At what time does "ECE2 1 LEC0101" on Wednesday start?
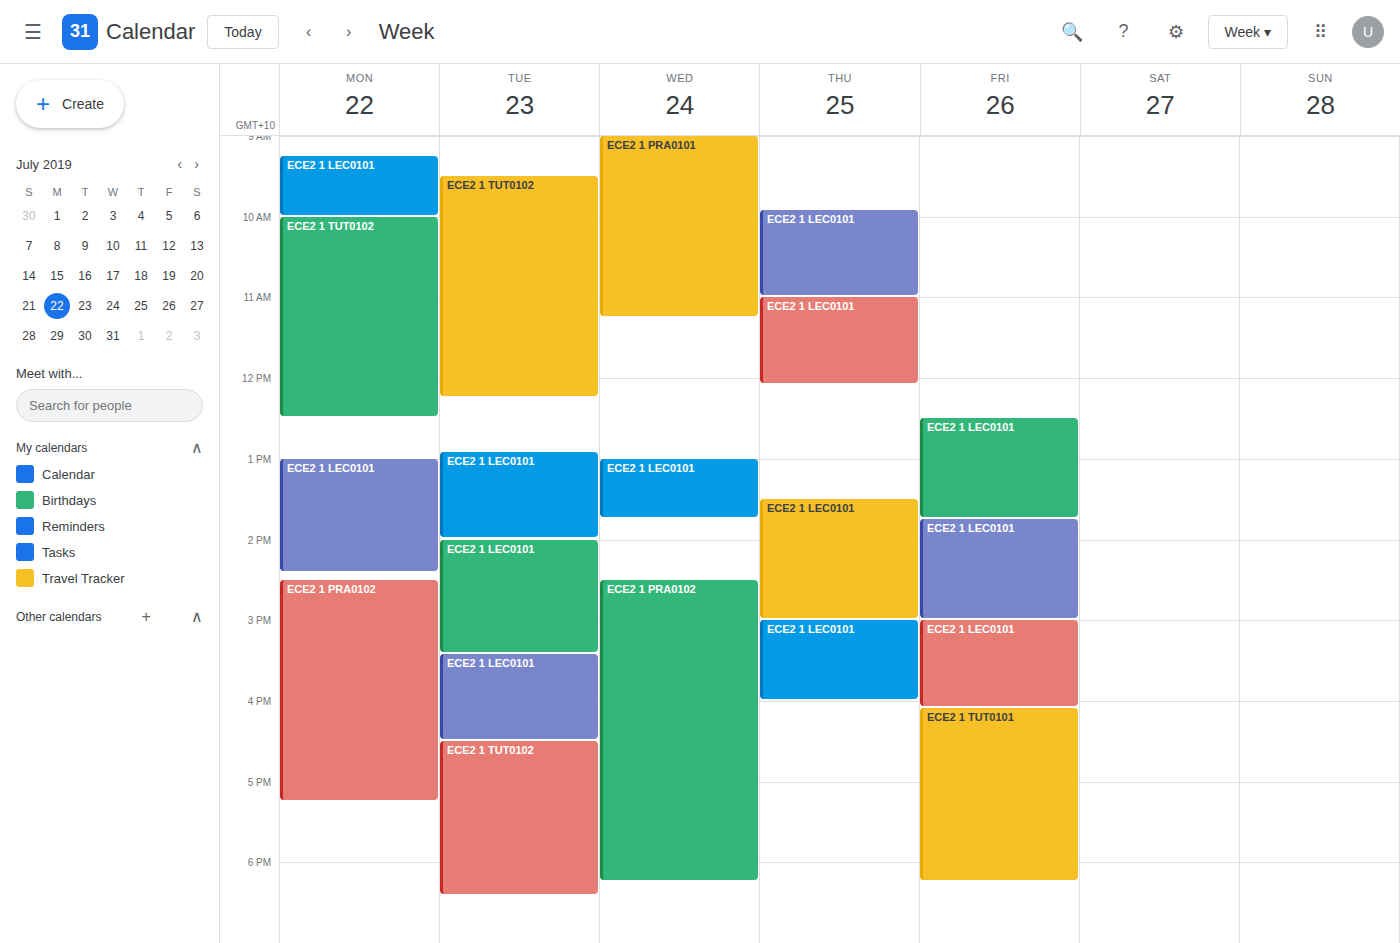
1:00 PM